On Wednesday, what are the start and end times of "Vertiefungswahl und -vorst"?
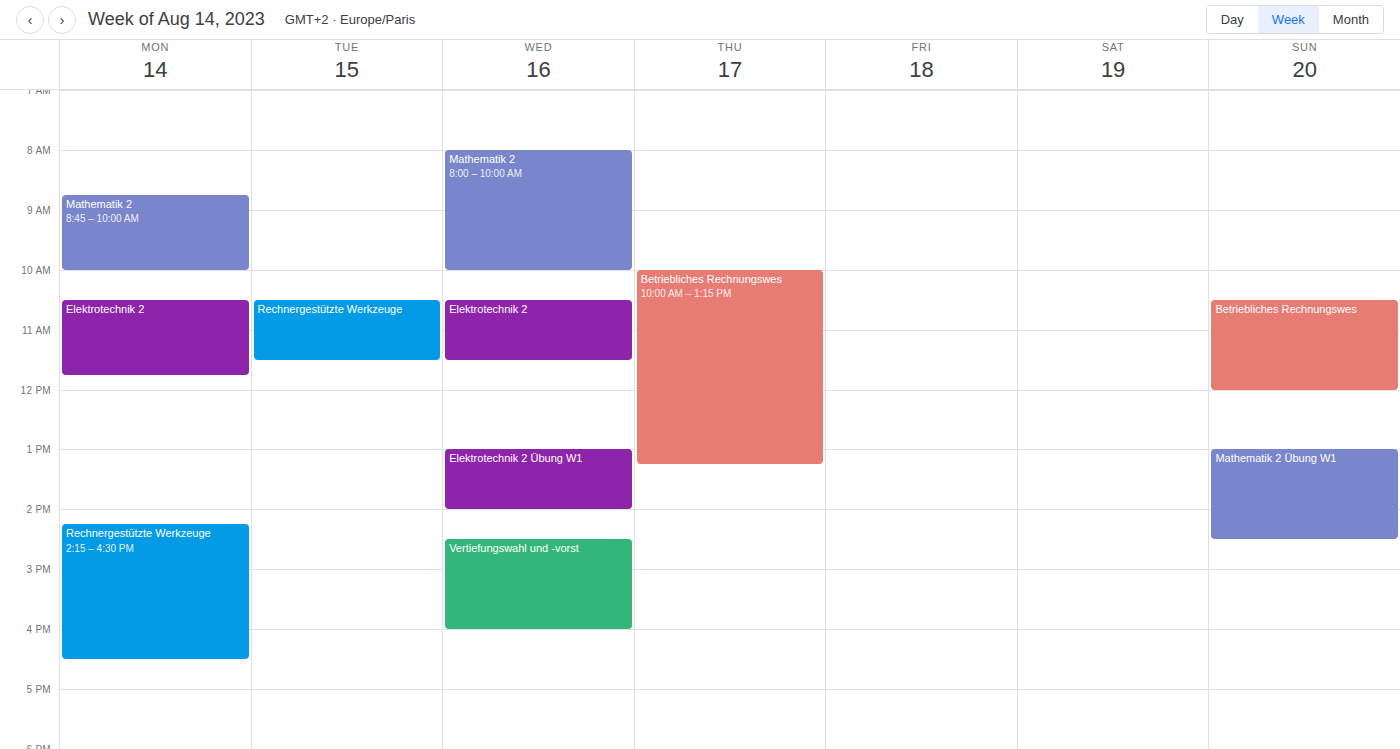
2:30 PM to 4:00 PM